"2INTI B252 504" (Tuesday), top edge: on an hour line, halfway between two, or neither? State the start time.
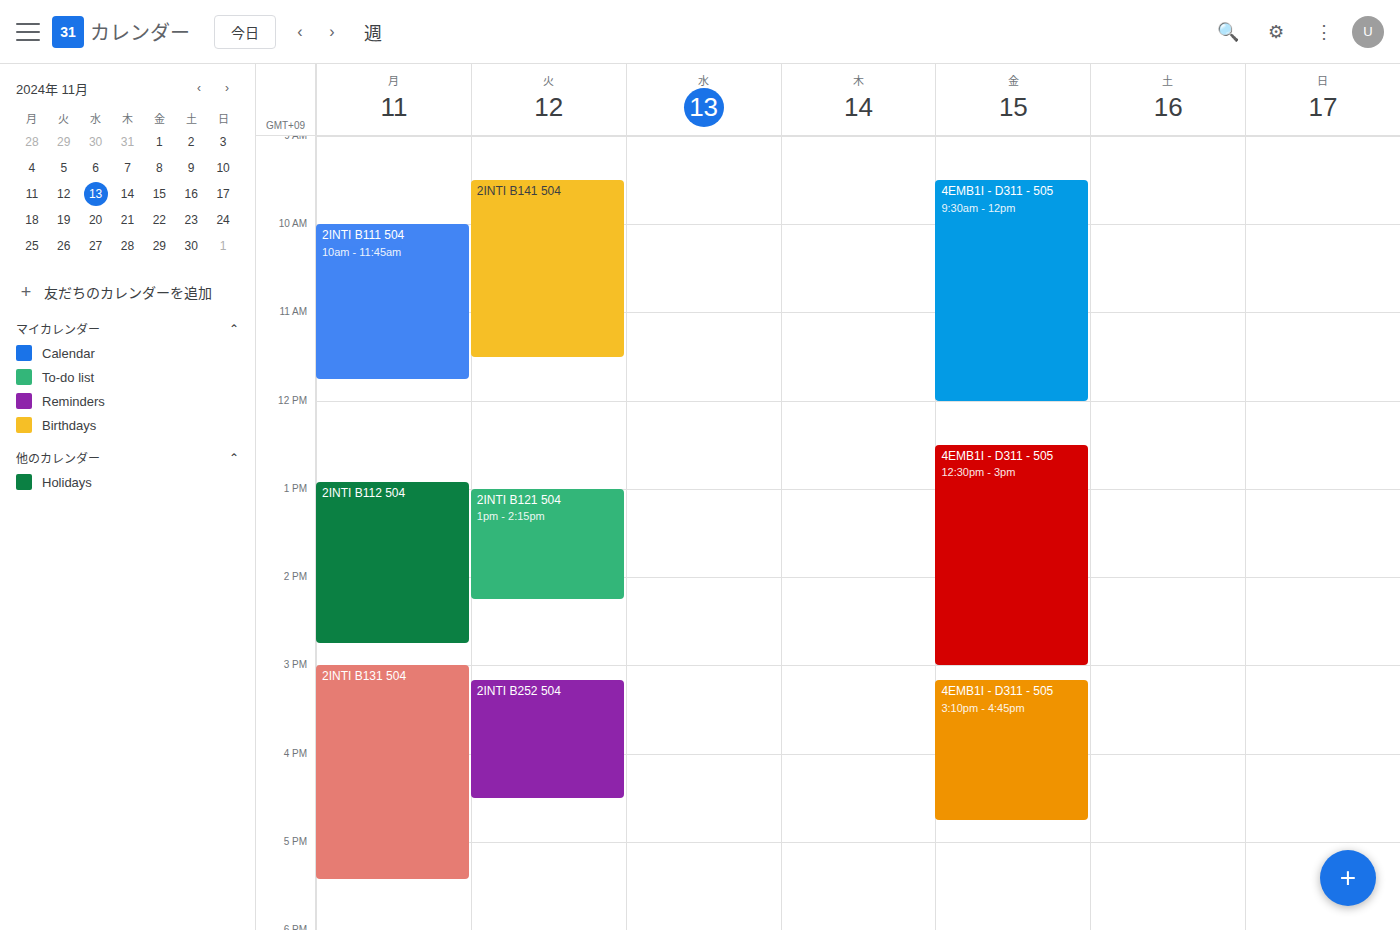
15:10 -- neither: 10 minutes below the 15:00 line and 50 minutes above the 16:00 line.